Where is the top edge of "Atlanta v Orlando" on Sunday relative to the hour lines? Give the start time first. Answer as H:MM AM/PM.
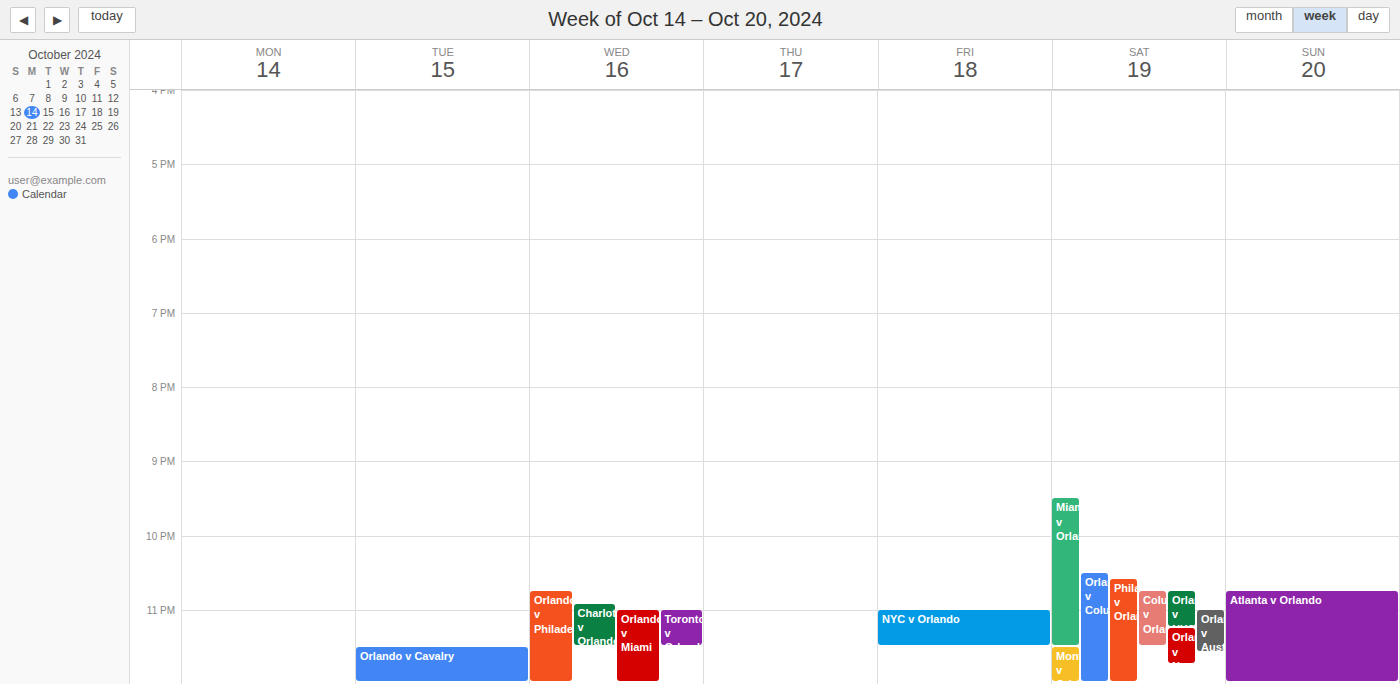
10:45 PM -- neither: three quarters of the way from the 10 PM line to the 11 PM line.